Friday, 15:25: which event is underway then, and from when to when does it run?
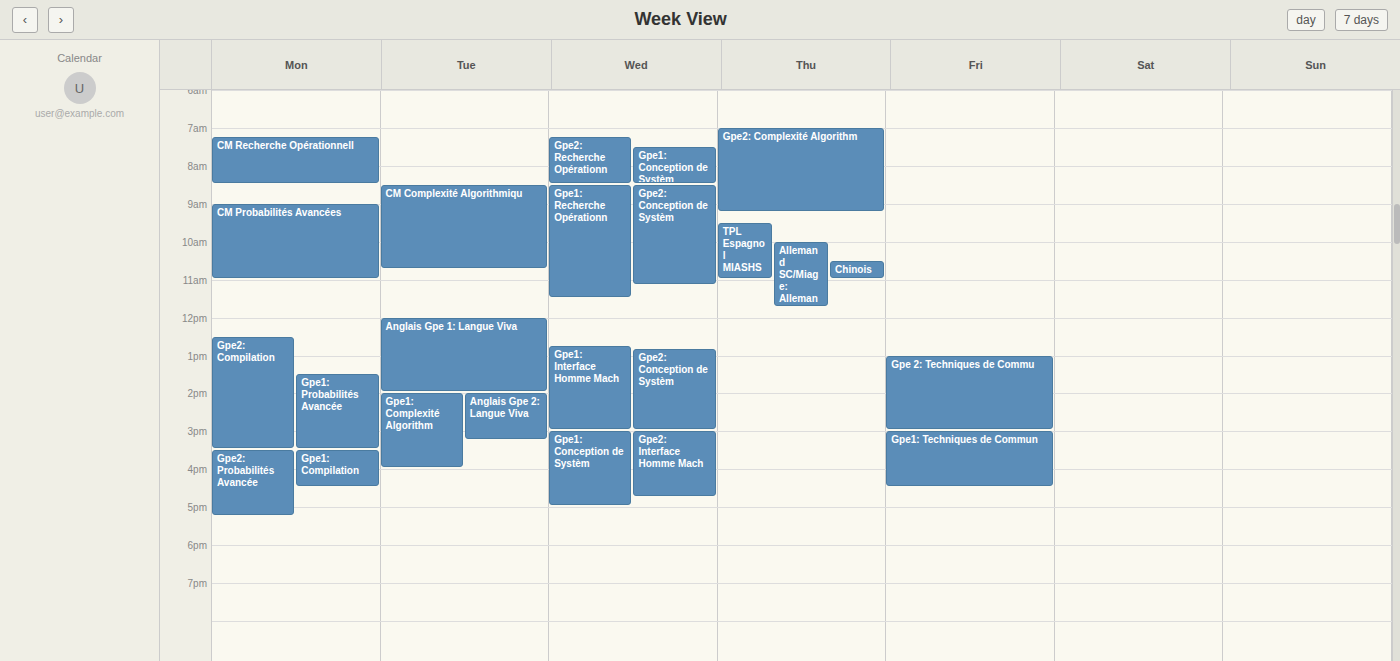
"Gpe1: Techniques de Commun", 15:00 to 16:30